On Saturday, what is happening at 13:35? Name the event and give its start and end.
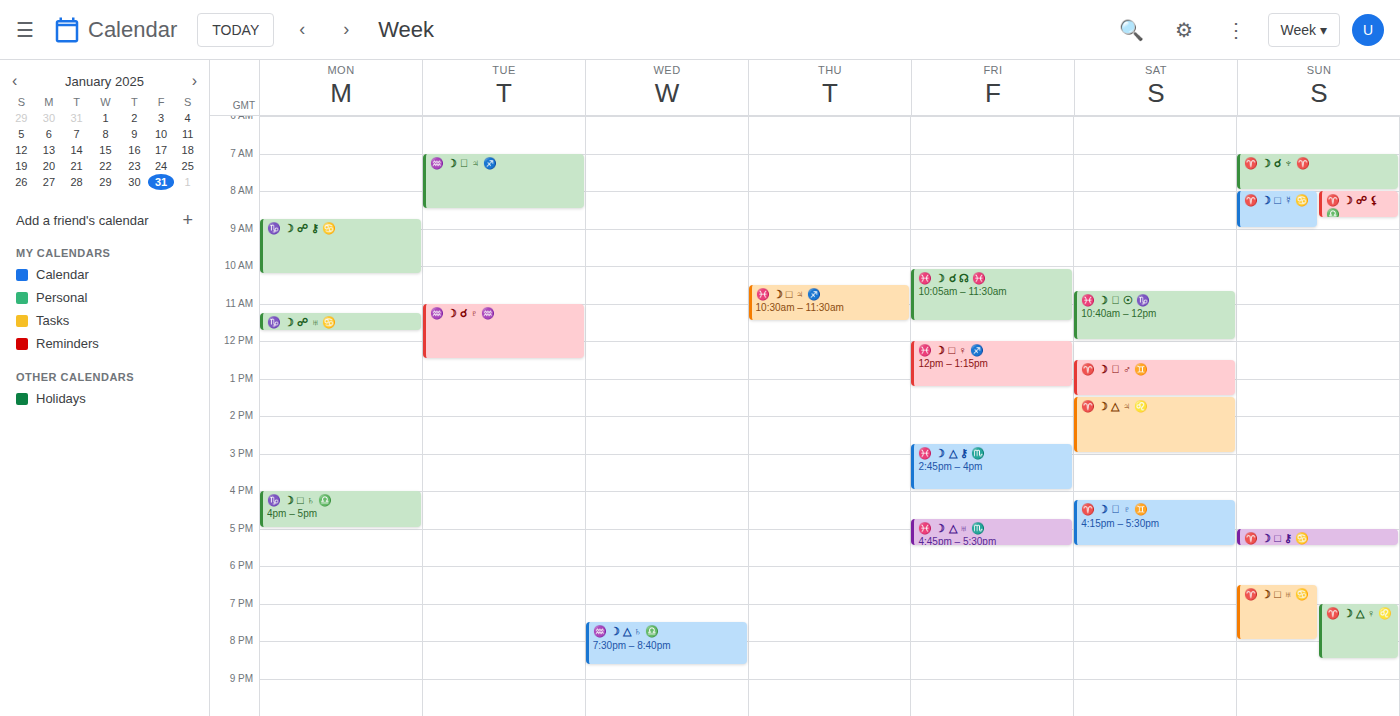
"♈️ ☽ △ ♃ ♌️", 13:30 to 15:00